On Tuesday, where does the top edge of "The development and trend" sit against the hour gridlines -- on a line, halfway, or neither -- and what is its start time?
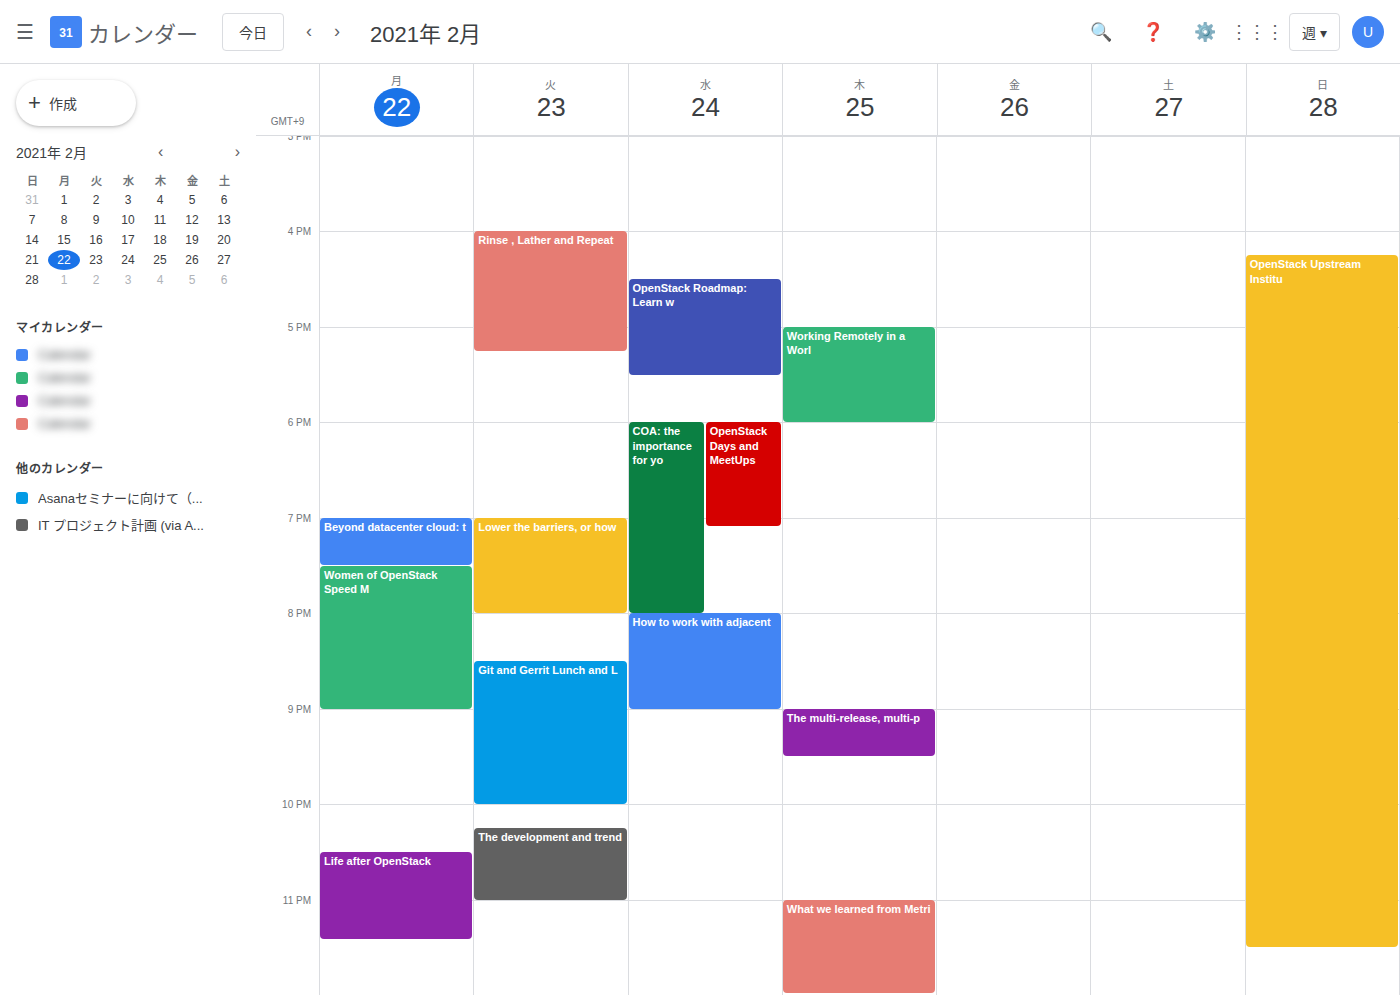
10:15 PM -- neither: a quarter of the way from the 10 PM line to the 11 PM line.